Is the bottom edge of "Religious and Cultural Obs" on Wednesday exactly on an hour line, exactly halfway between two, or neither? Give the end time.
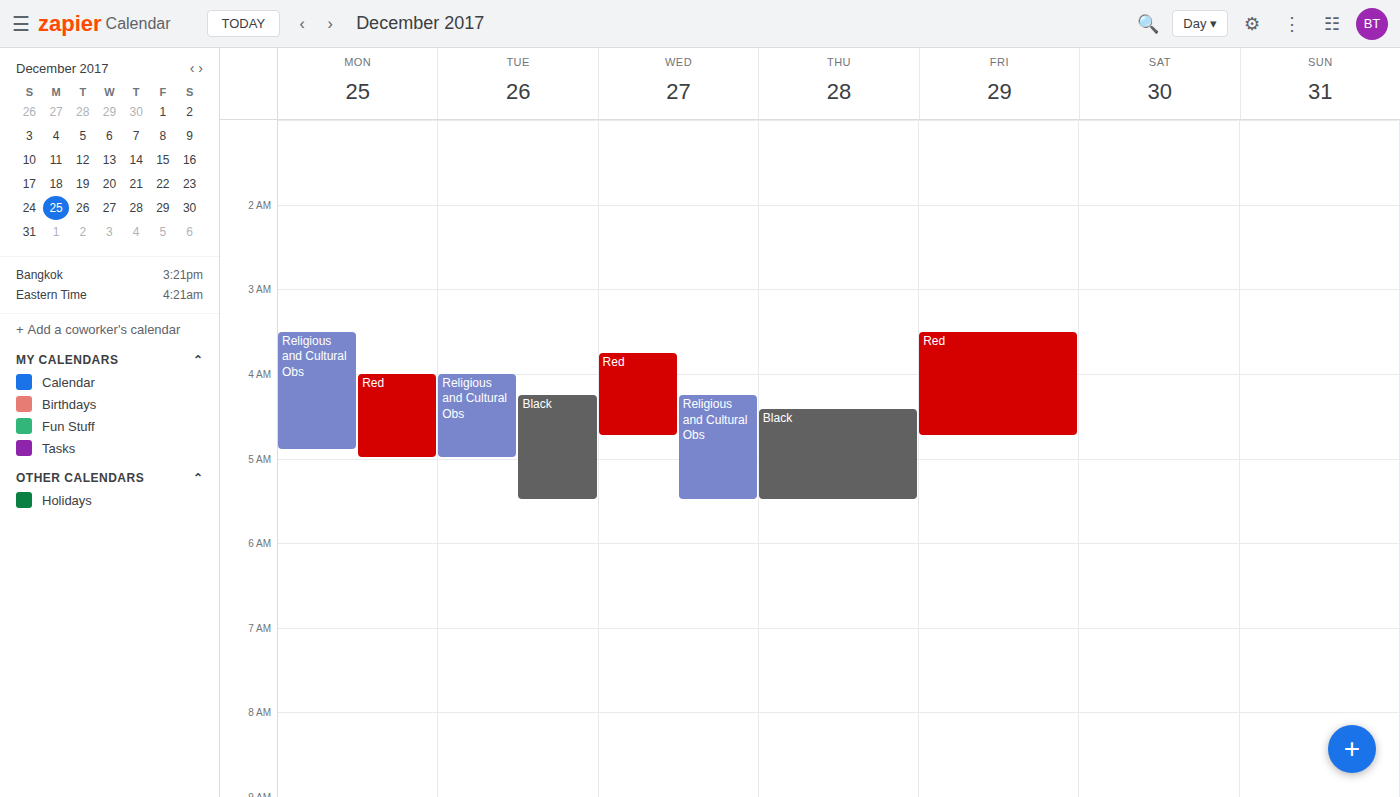
5:30 AM -- halfway between the 5 AM and 6 AM lines.